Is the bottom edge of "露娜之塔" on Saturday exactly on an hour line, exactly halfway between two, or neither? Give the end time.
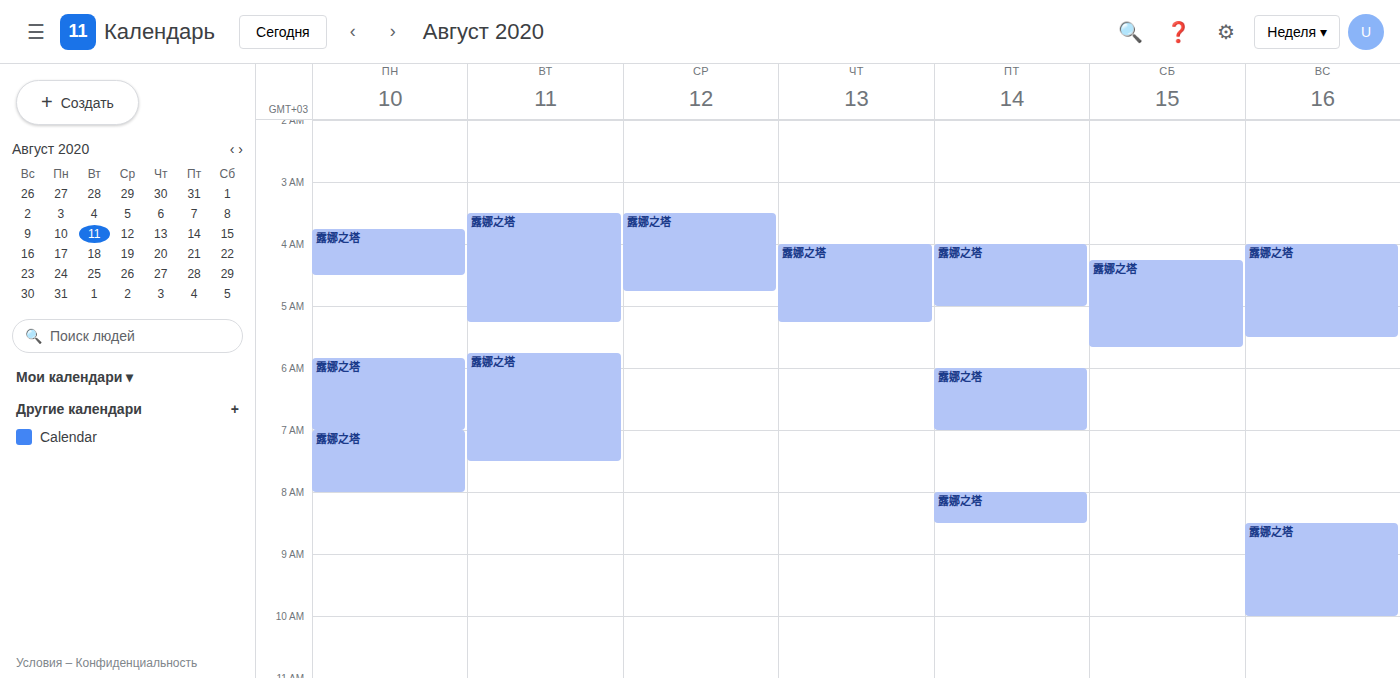
5:40 AM -- neither: 40 minutes below the 5 AM line and 20 minutes above the 6 AM line.